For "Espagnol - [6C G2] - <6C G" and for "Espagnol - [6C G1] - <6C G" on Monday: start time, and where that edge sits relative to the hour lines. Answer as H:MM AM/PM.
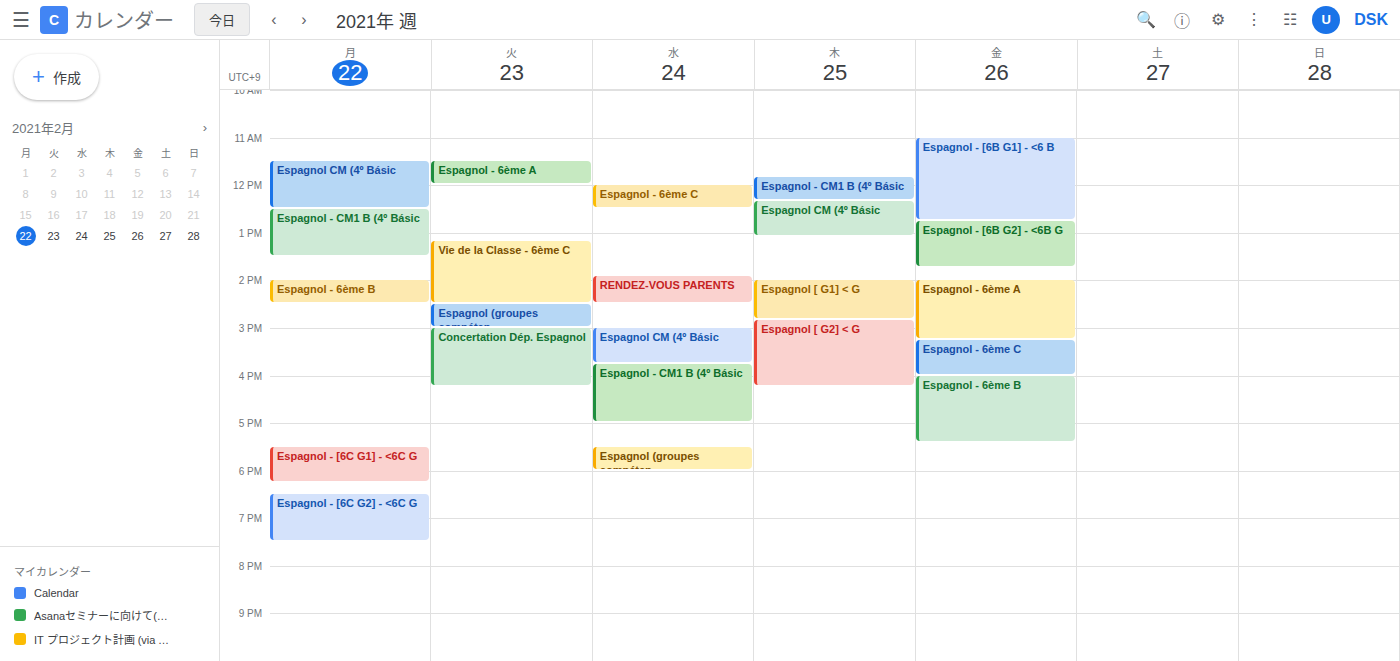
"Espagnol - [6C G2] - <6C G": 6:30 PM, halfway between the 6 PM and 7 PM lines. "Espagnol - [6C G1] - <6C G": 5:30 PM, halfway between the 5 PM and 6 PM lines.